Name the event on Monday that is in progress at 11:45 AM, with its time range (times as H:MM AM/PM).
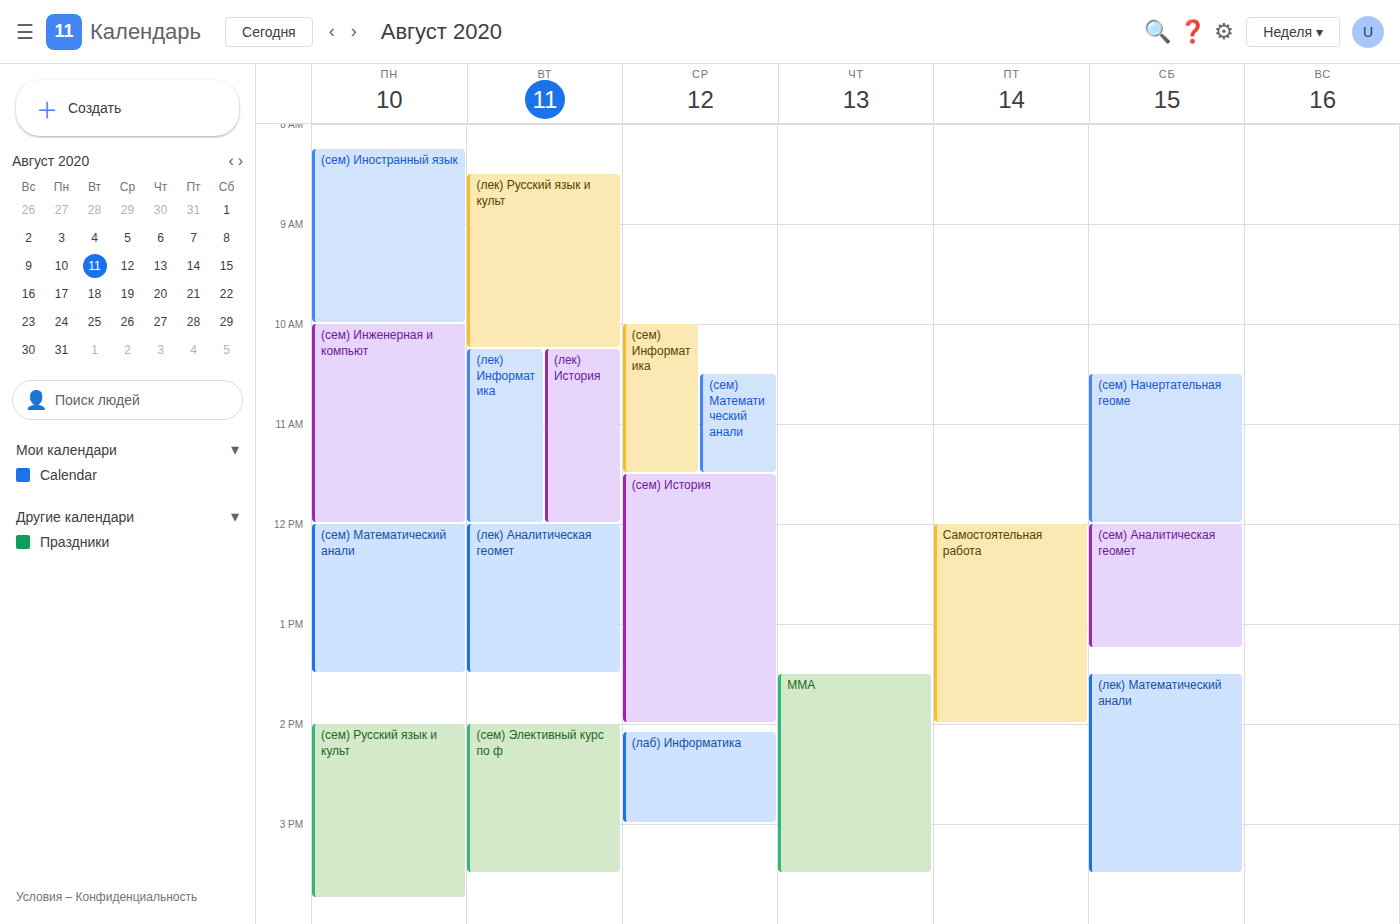
"(сем) Инженерная и компьют", 10:00 AM to 12:00 PM